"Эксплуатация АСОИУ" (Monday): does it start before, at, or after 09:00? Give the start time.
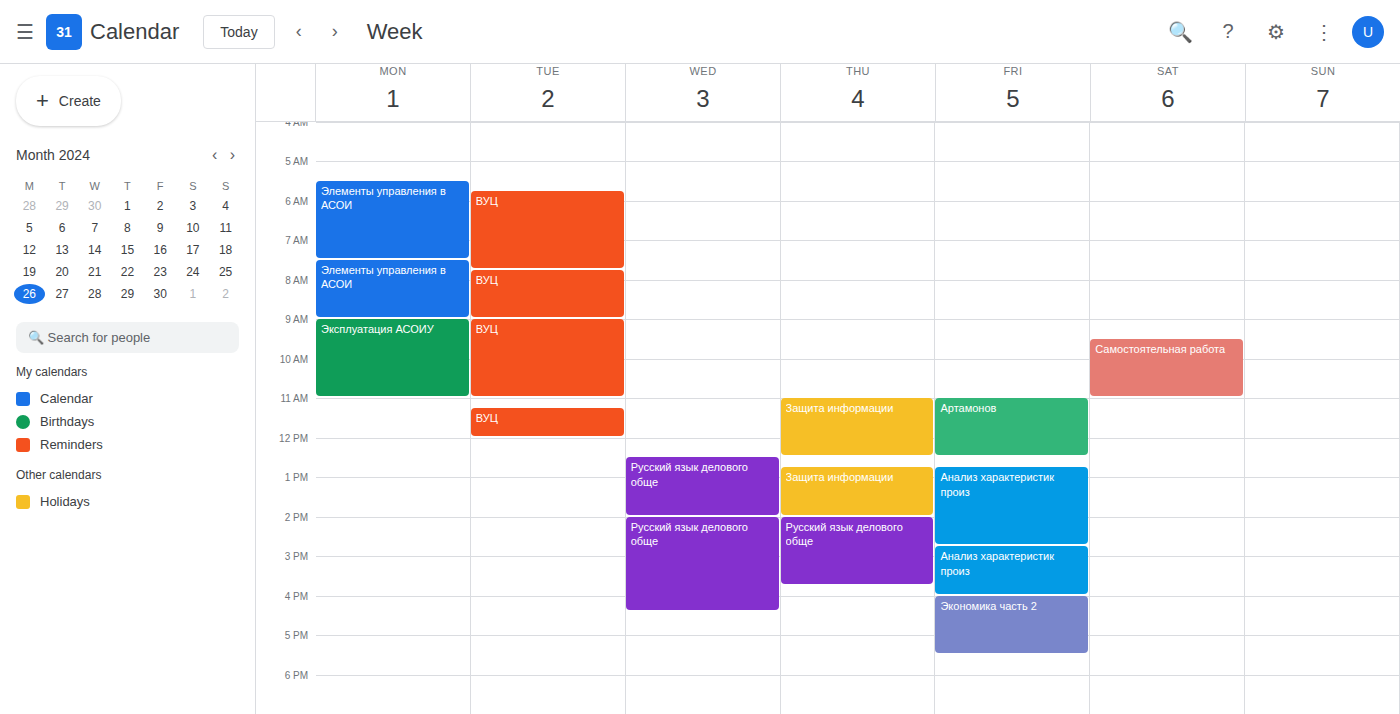
09:00 -- exactly at 09:00, on the 09:00 line.